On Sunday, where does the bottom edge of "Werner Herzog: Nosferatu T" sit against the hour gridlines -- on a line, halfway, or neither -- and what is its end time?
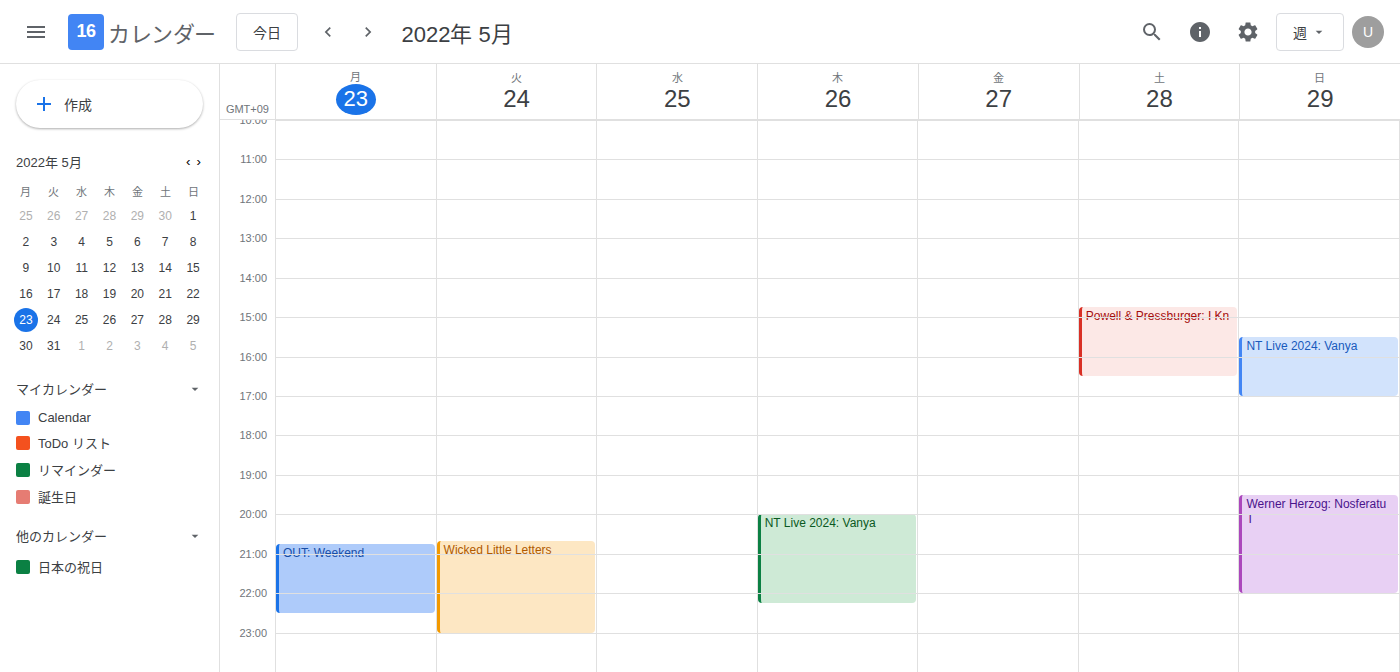
10:00 PM -- exactly on the 10 PM line.